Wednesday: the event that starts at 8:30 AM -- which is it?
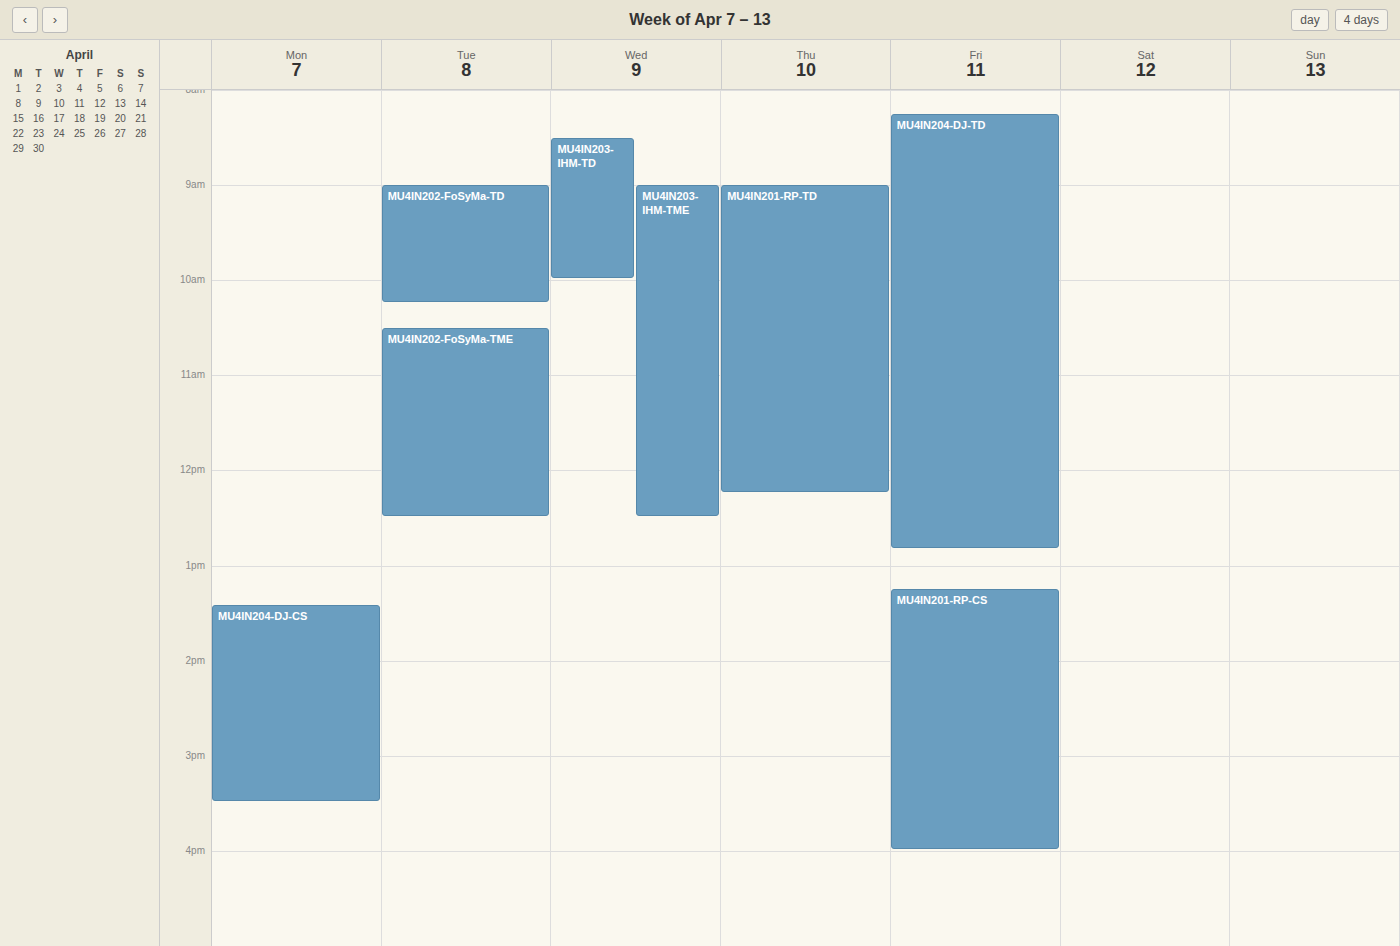
"MU4IN203-IHM-TD"